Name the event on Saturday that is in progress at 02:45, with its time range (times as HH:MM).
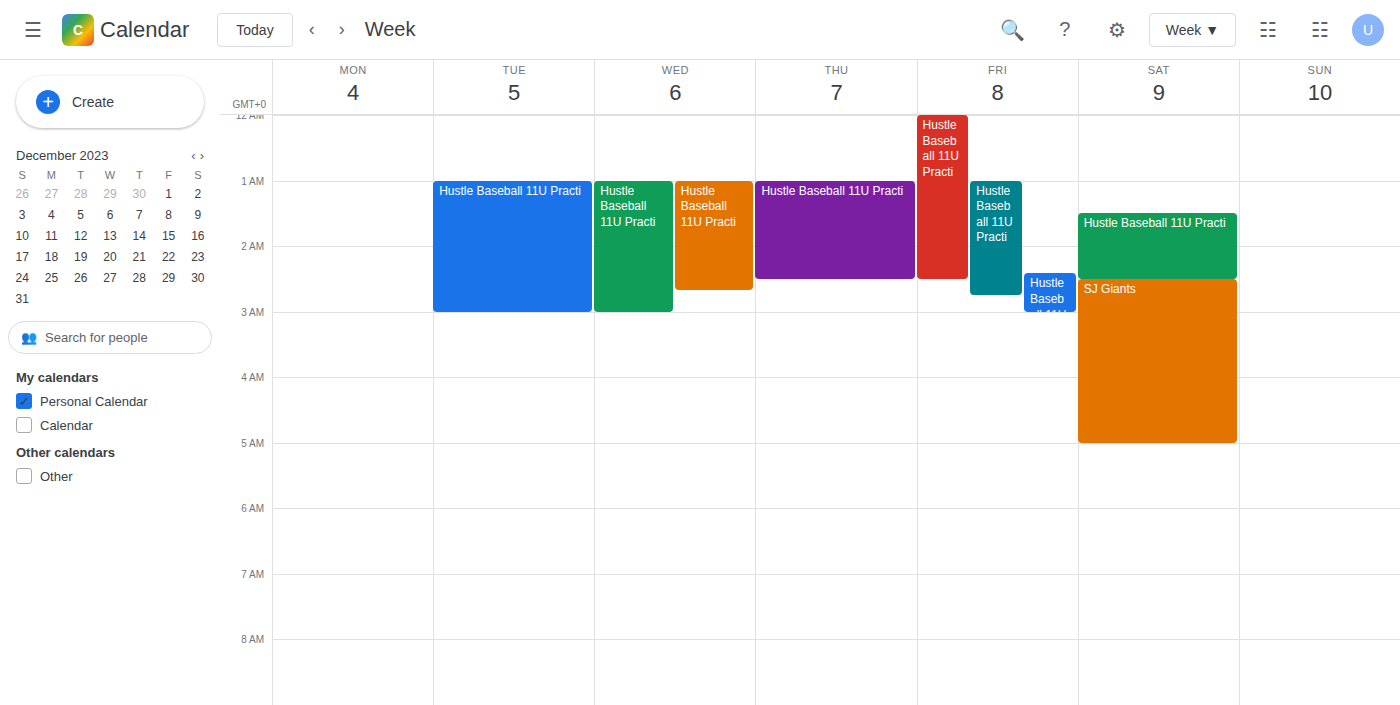
"SJ Giants", 02:30 to 05:00